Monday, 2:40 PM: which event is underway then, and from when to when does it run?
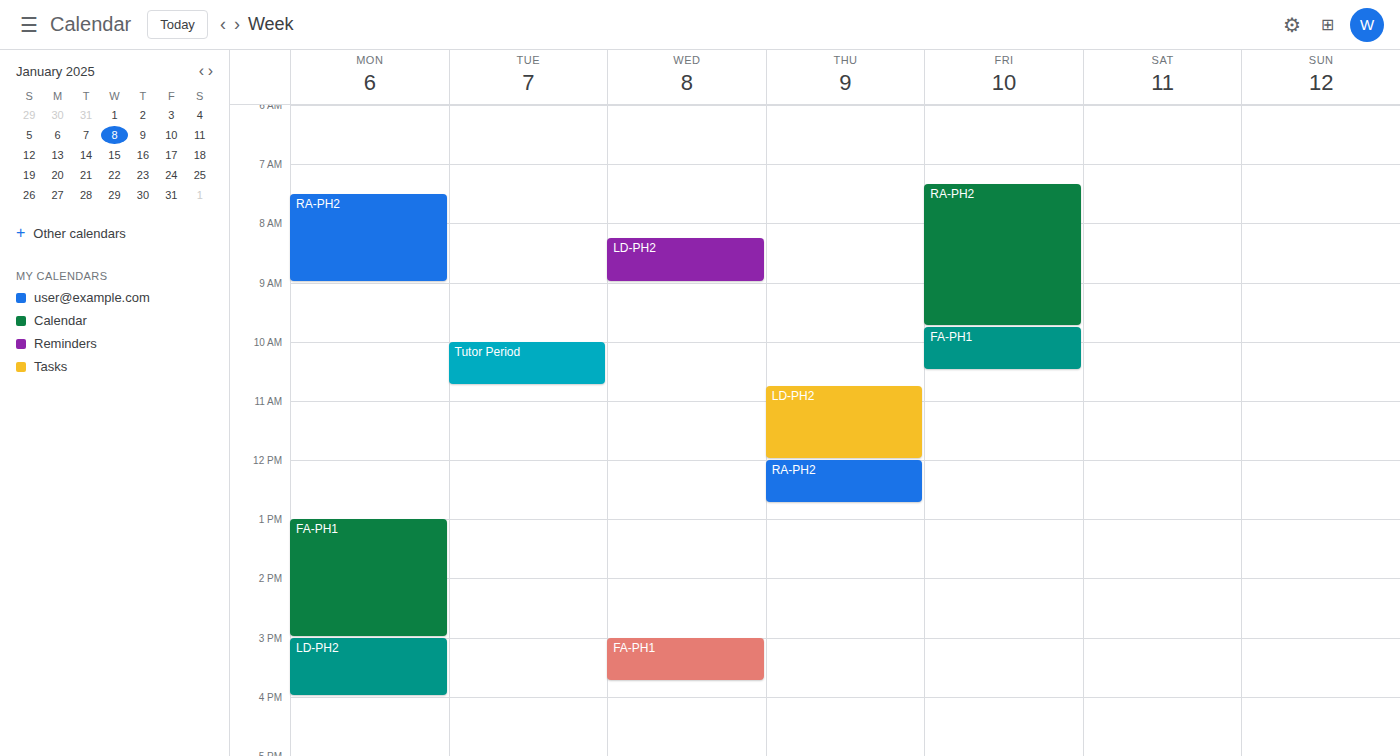
"FA-PH1", 1:00 PM to 3:00 PM